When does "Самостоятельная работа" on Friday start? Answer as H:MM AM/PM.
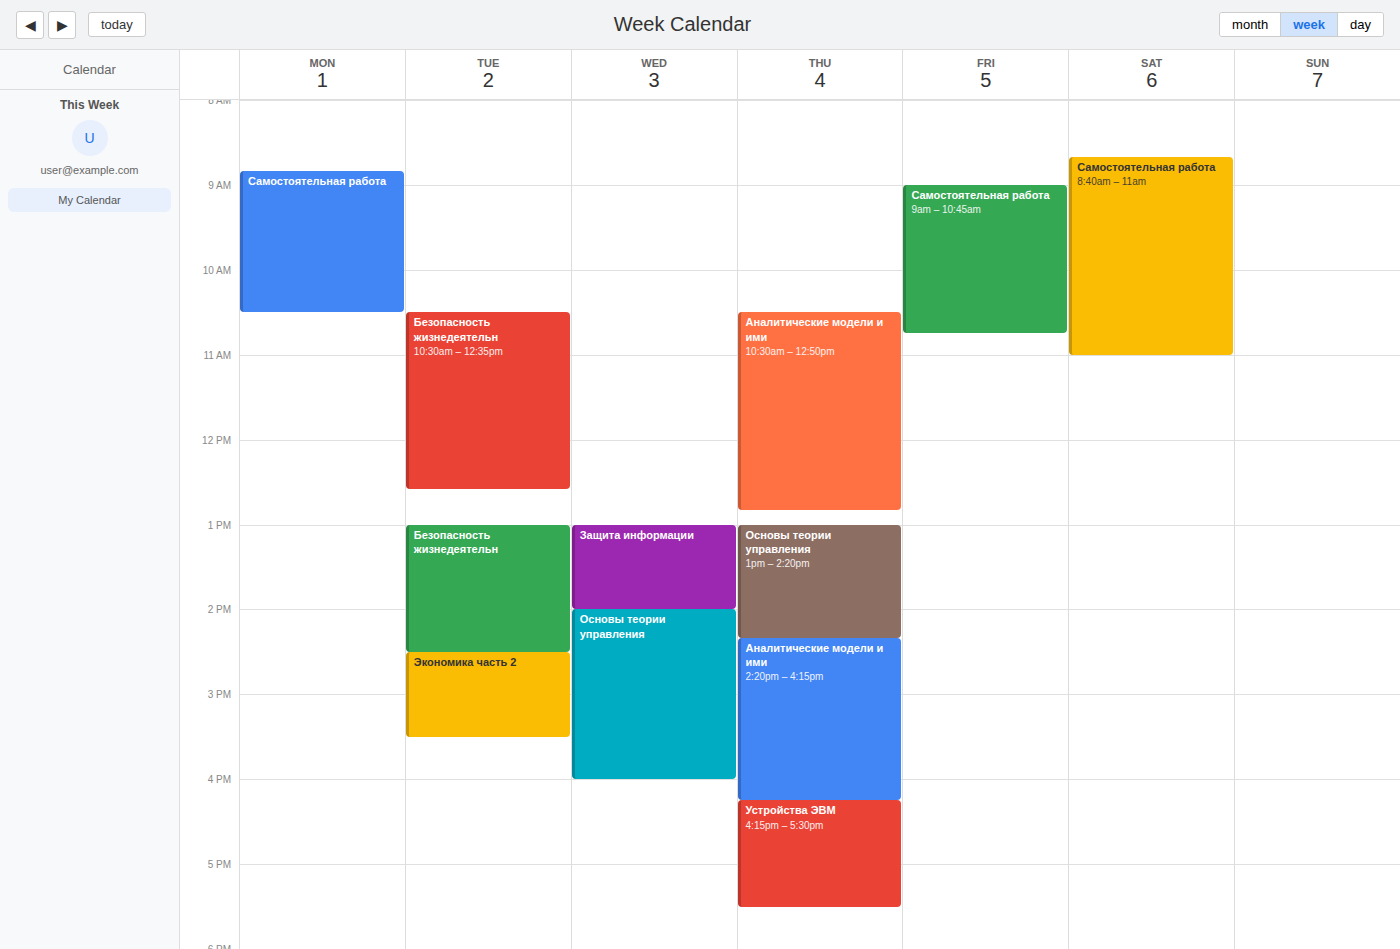
9:00 AM